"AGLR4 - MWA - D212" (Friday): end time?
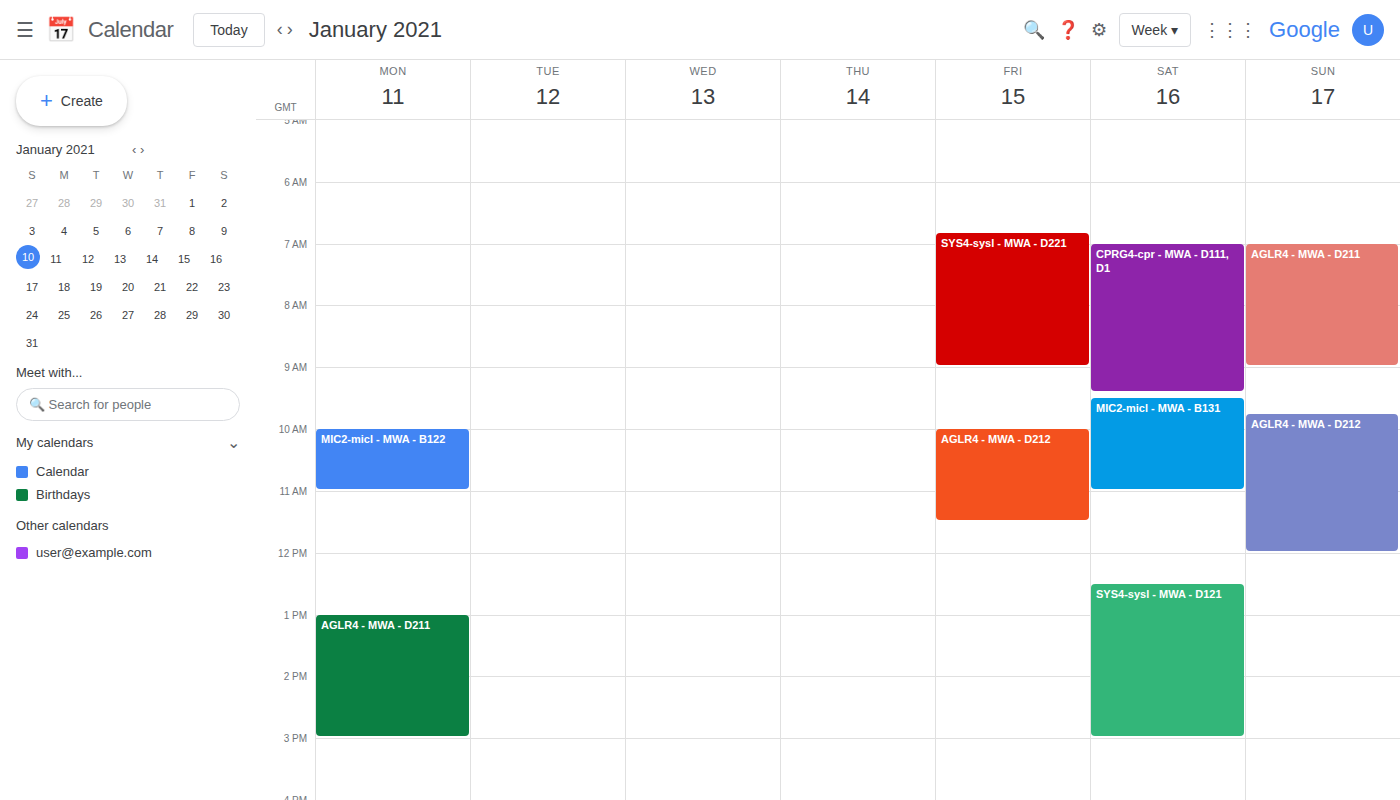
11:30 AM